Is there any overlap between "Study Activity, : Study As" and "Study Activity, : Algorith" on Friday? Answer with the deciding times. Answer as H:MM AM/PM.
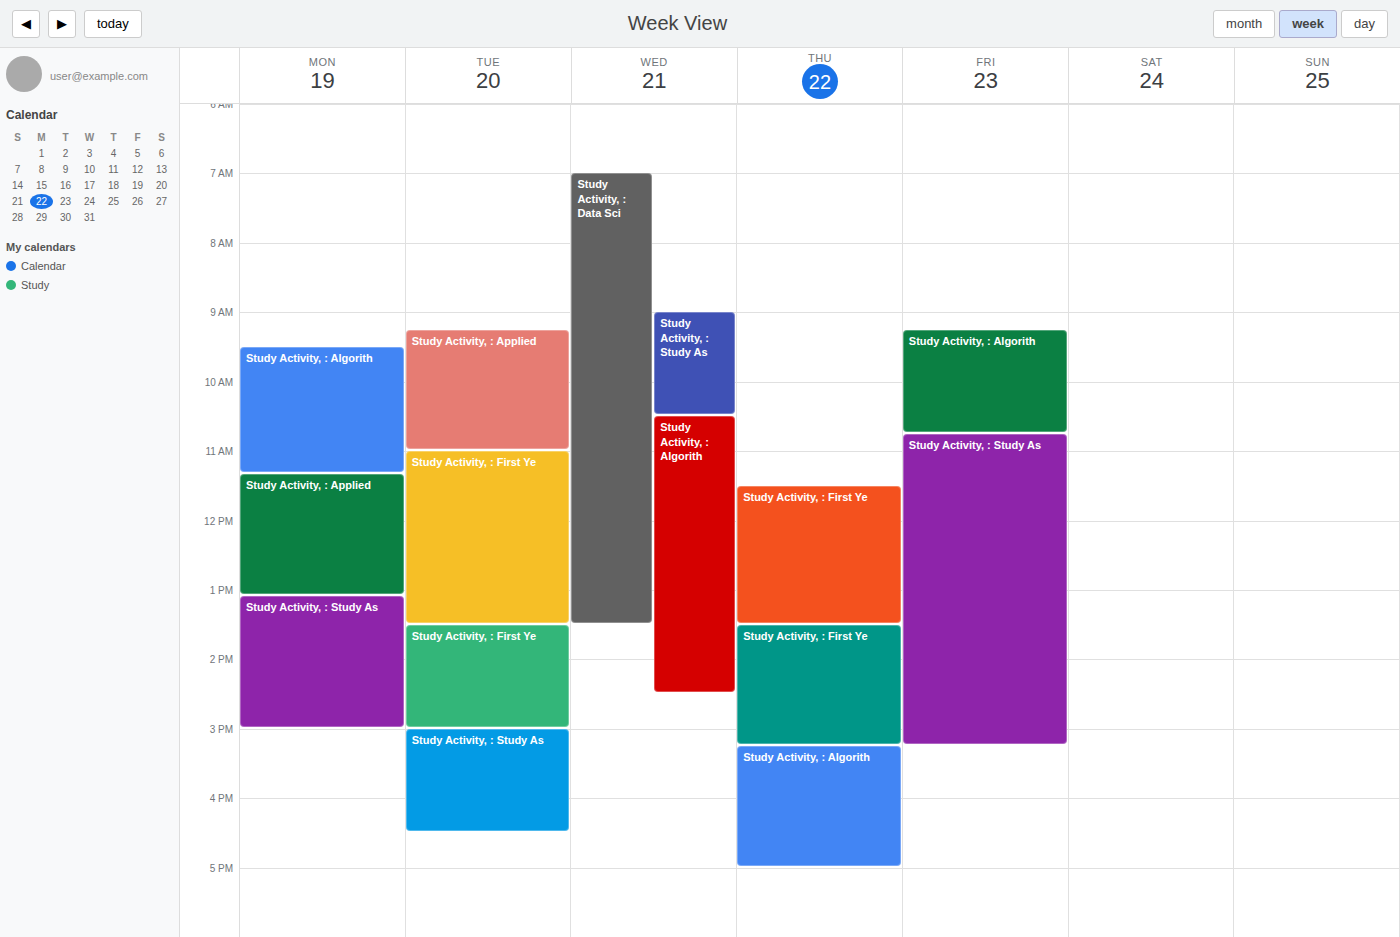
"Study Activity, : Algorith" ends at 10:45 AM, exactly when "Study Activity, : Study As" starts -- they touch but do not overlap.